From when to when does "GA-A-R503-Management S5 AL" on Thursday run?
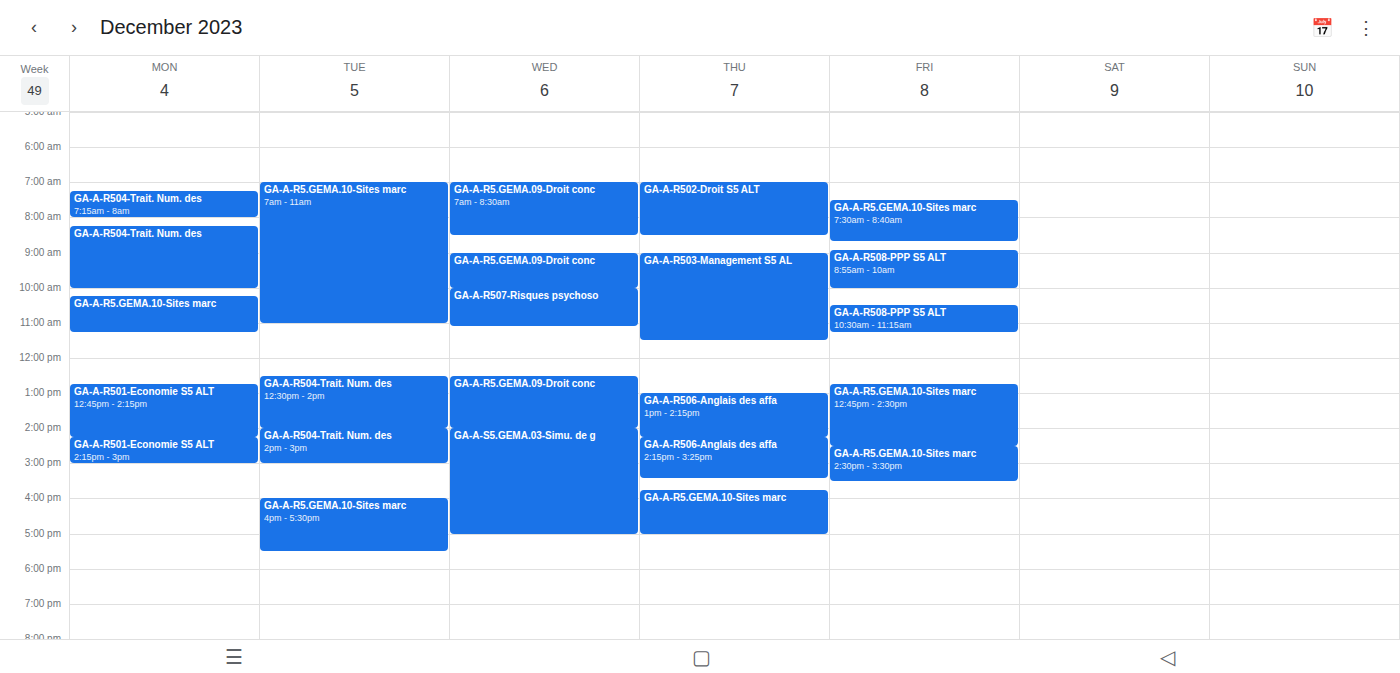
9:00 AM to 11:30 AM